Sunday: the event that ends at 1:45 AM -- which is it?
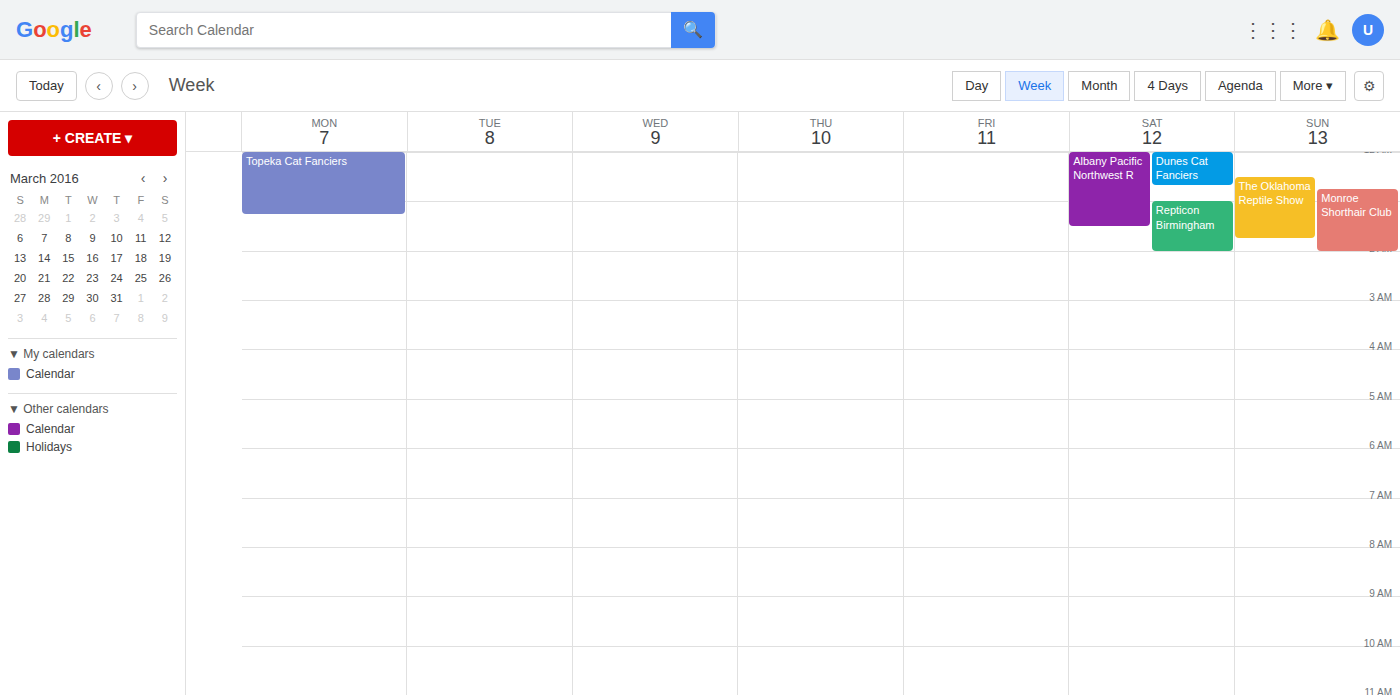
"The Oklahoma Reptile Show"